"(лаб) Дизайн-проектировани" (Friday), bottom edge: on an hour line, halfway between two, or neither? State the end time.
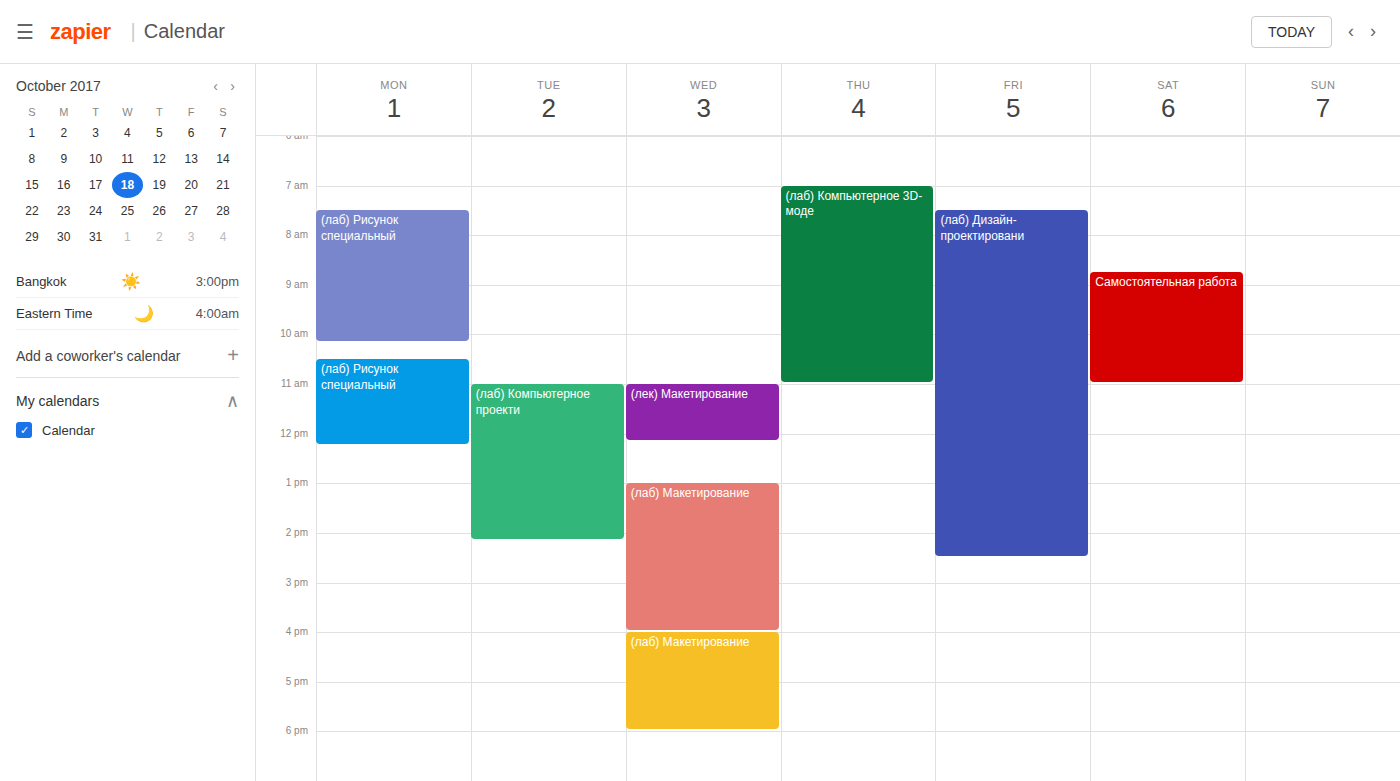
2:30 PM -- halfway between the 2 PM and 3 PM lines.